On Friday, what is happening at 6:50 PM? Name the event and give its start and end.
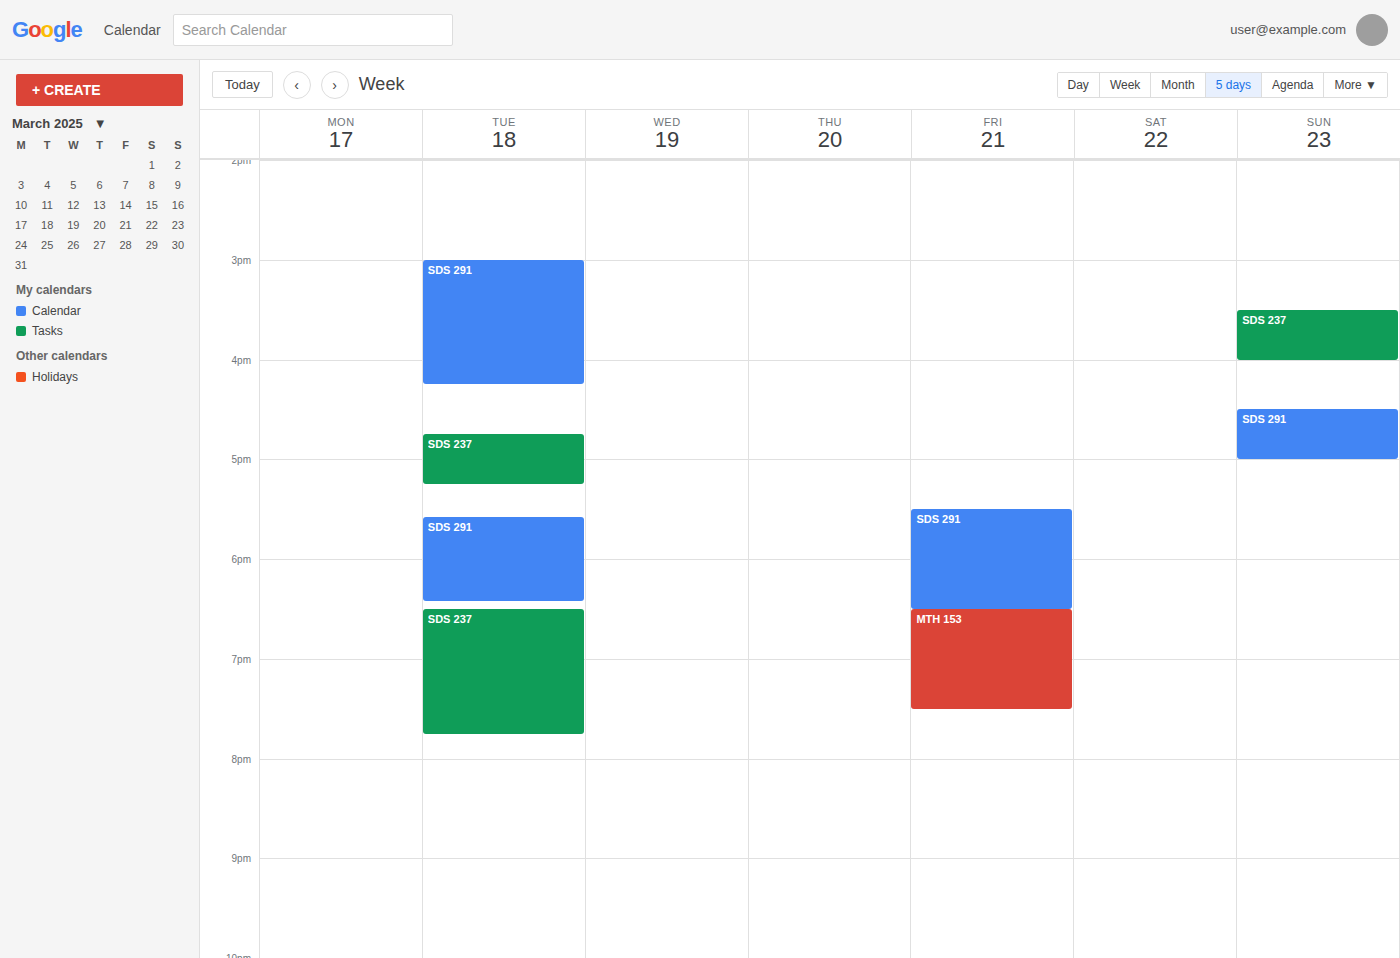
"MTH 153", 6:30 PM to 7:30 PM